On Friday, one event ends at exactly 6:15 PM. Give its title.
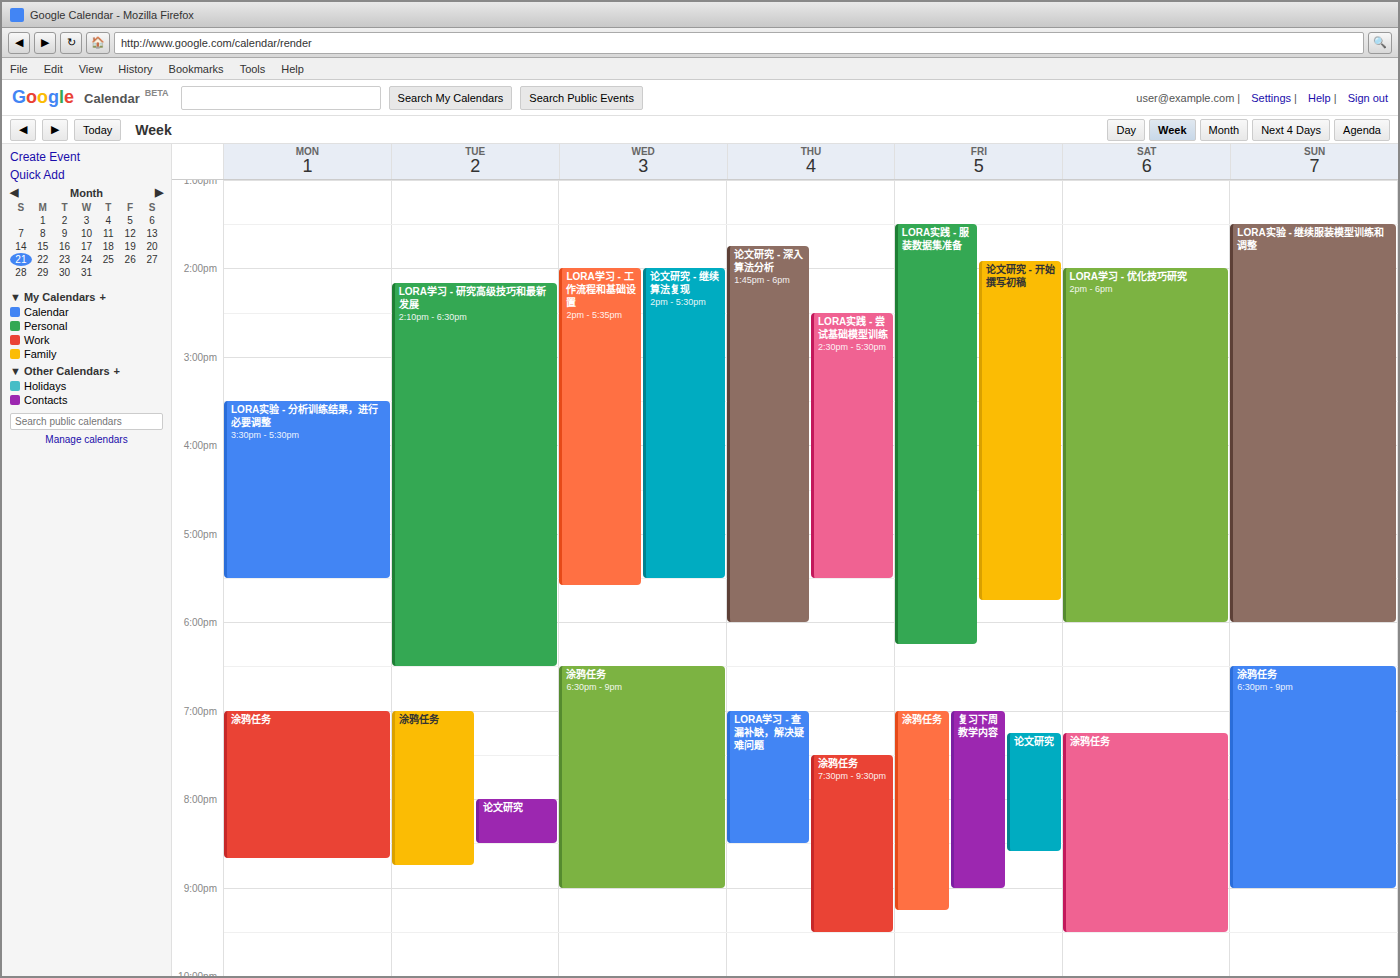
"LORA实践 - 服装数据集准备"